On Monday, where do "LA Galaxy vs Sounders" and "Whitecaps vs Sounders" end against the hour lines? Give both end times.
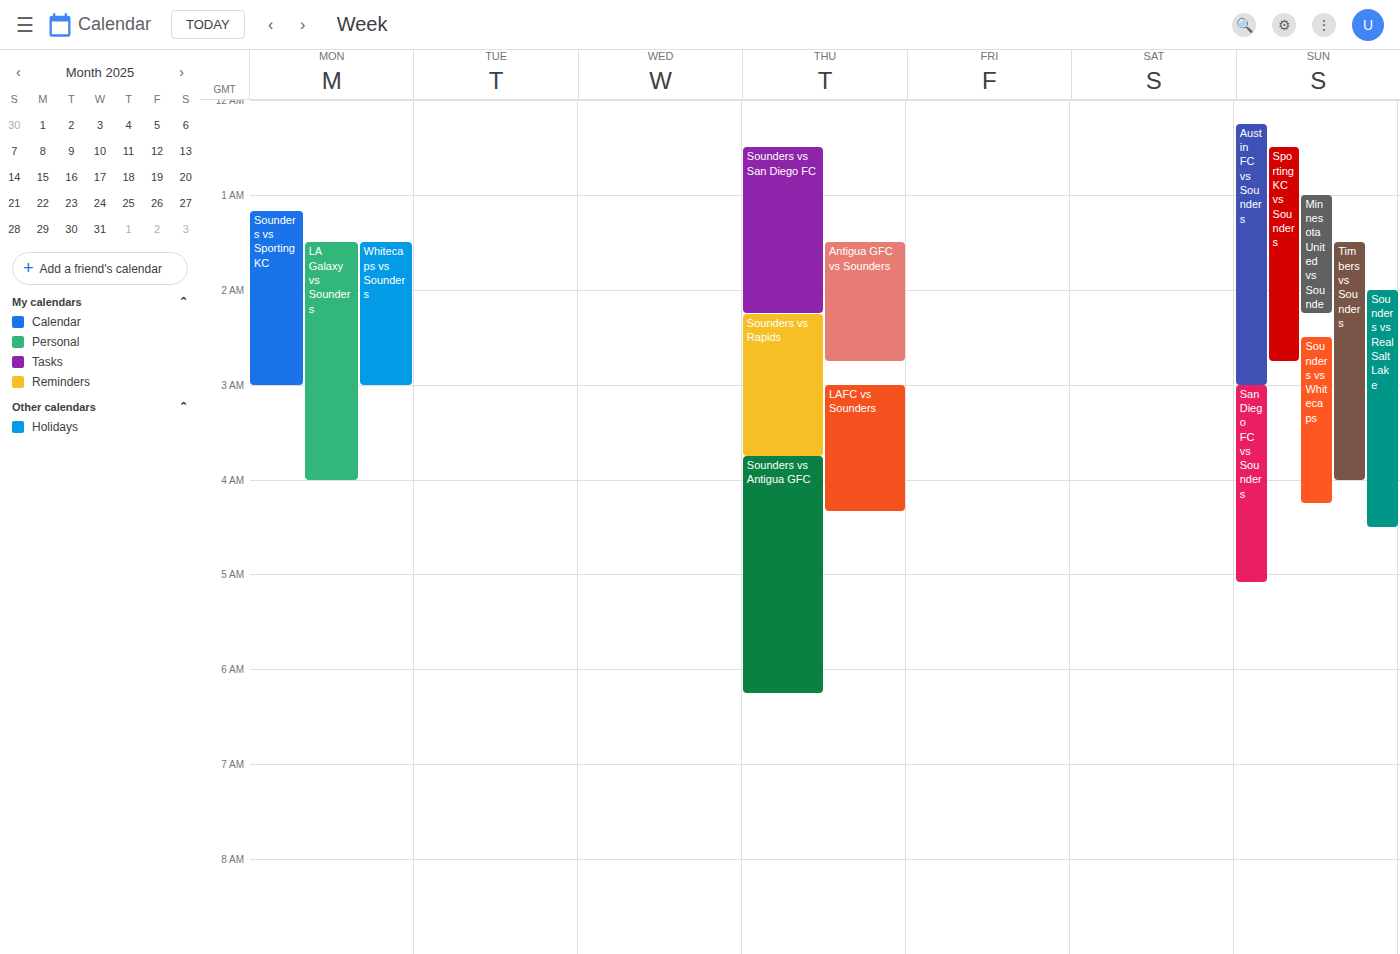
"LA Galaxy vs Sounders": 4:00 AM, exactly on the 4 AM line. "Whitecaps vs Sounders": 3:00 AM, exactly on the 3 AM line.